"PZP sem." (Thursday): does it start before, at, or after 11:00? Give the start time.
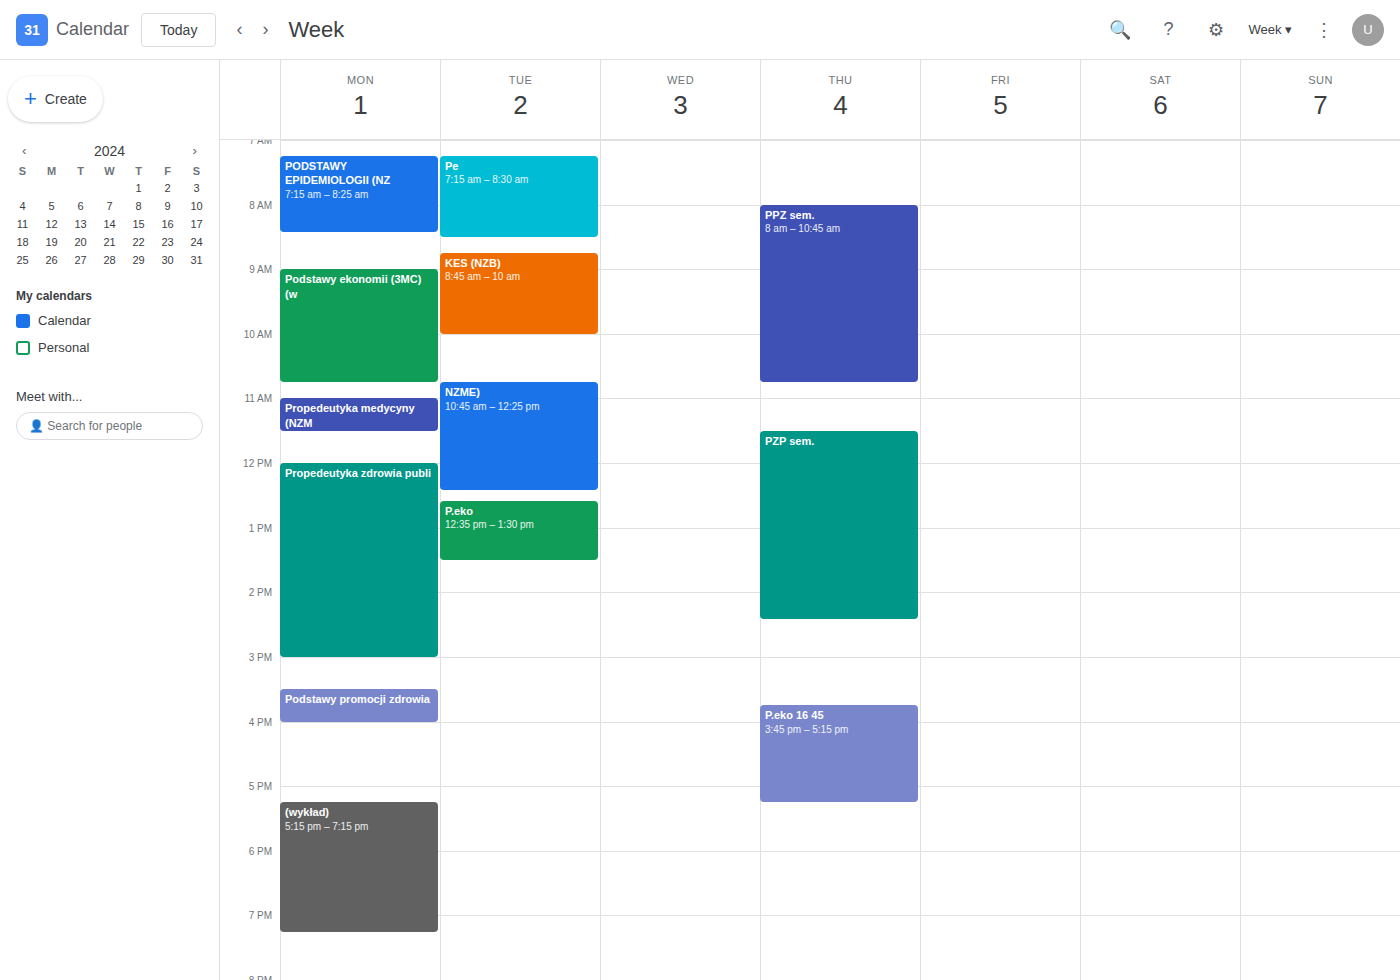
11:30 -- after 11:00, 30 minutes below the 11:00 line.